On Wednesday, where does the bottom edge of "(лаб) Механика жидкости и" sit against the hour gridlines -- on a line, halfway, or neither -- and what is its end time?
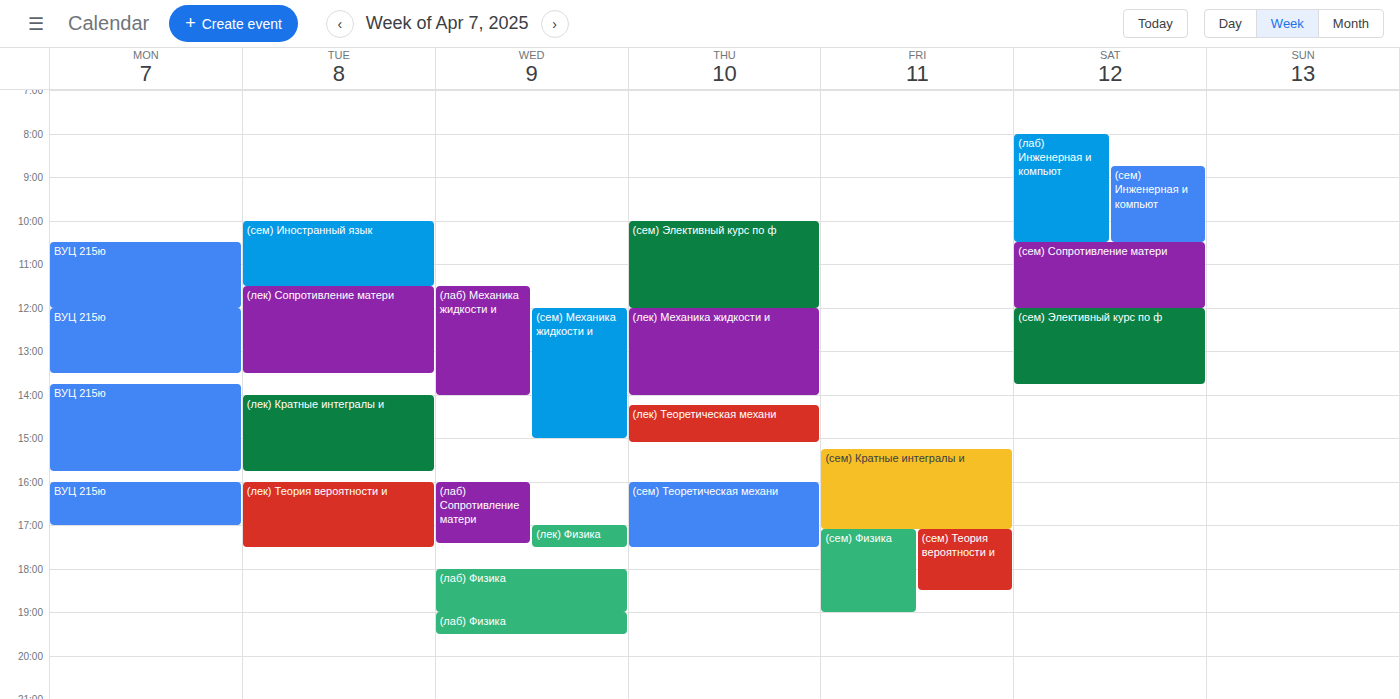
2:00 PM -- exactly on the 2 PM line.